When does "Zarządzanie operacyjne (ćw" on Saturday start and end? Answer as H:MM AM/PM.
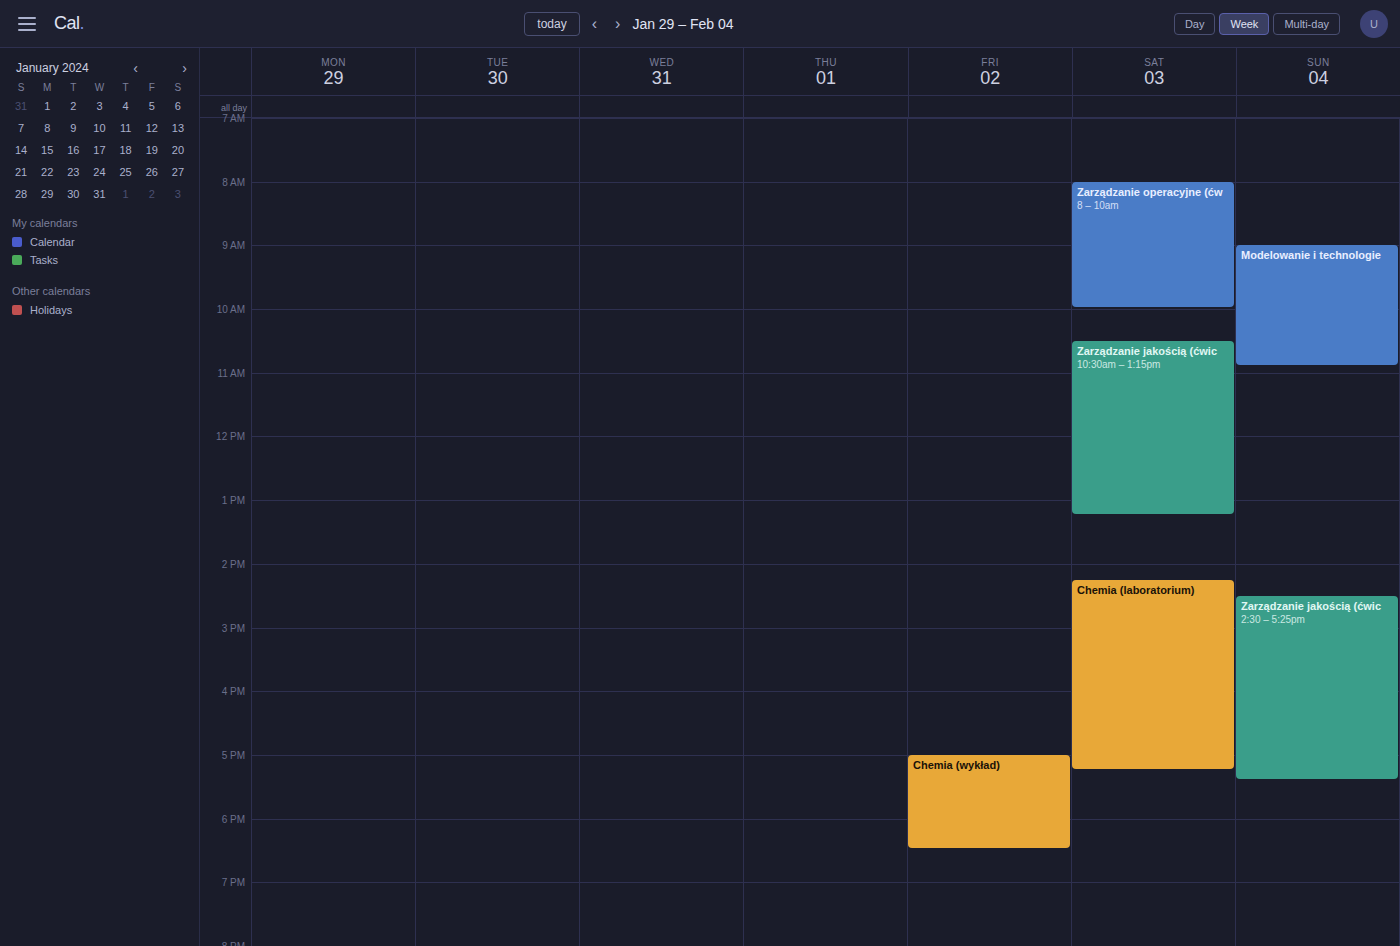
8:00 AM to 10:00 AM